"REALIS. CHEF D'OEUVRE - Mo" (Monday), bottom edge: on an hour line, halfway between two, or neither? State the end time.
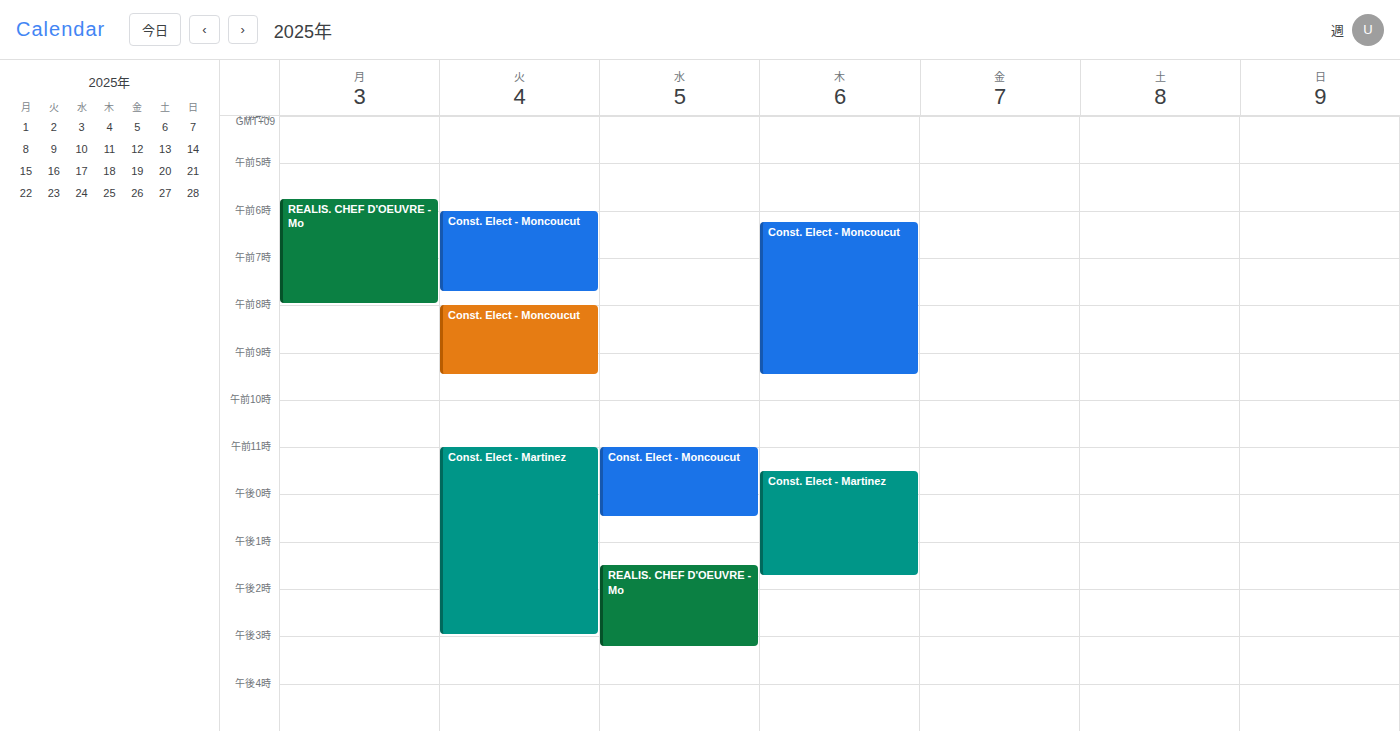
8:00 AM -- exactly on the 8 AM line.